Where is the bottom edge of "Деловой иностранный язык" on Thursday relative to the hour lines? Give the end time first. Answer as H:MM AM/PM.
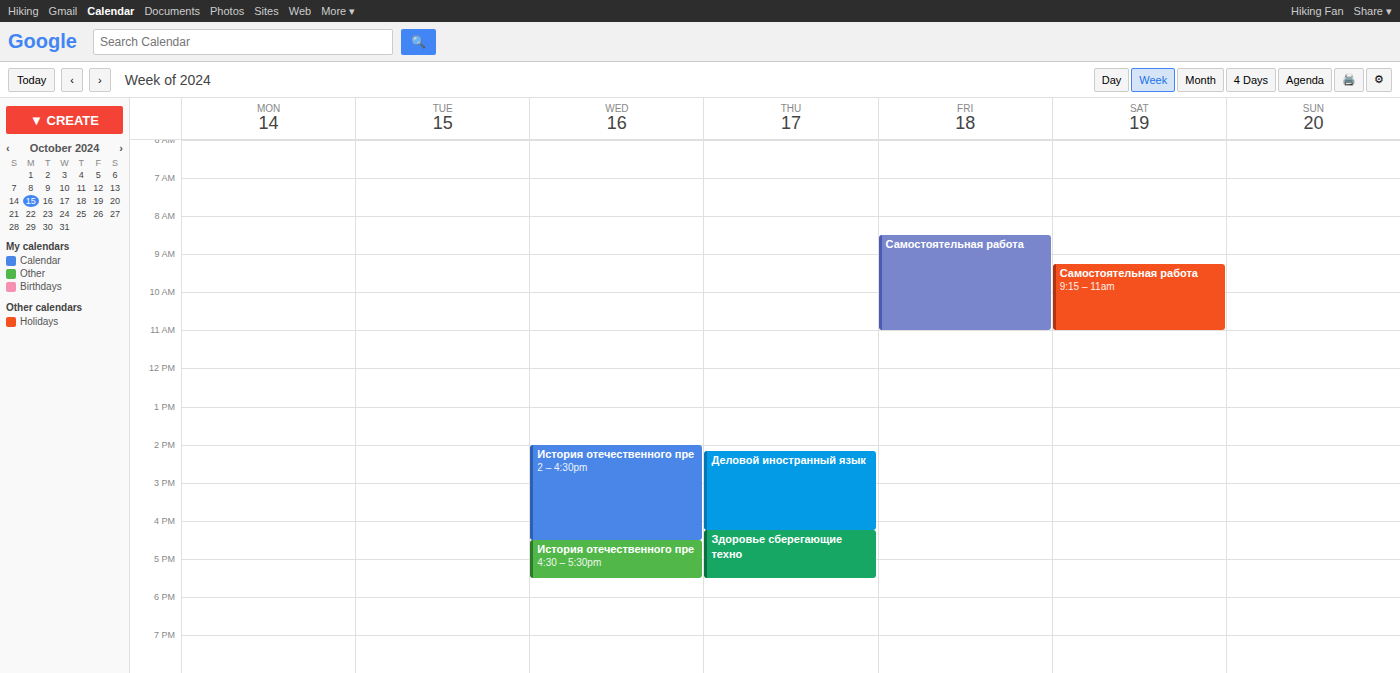
4:15 PM -- neither: a quarter of the way from the 4 PM line to the 5 PM line.